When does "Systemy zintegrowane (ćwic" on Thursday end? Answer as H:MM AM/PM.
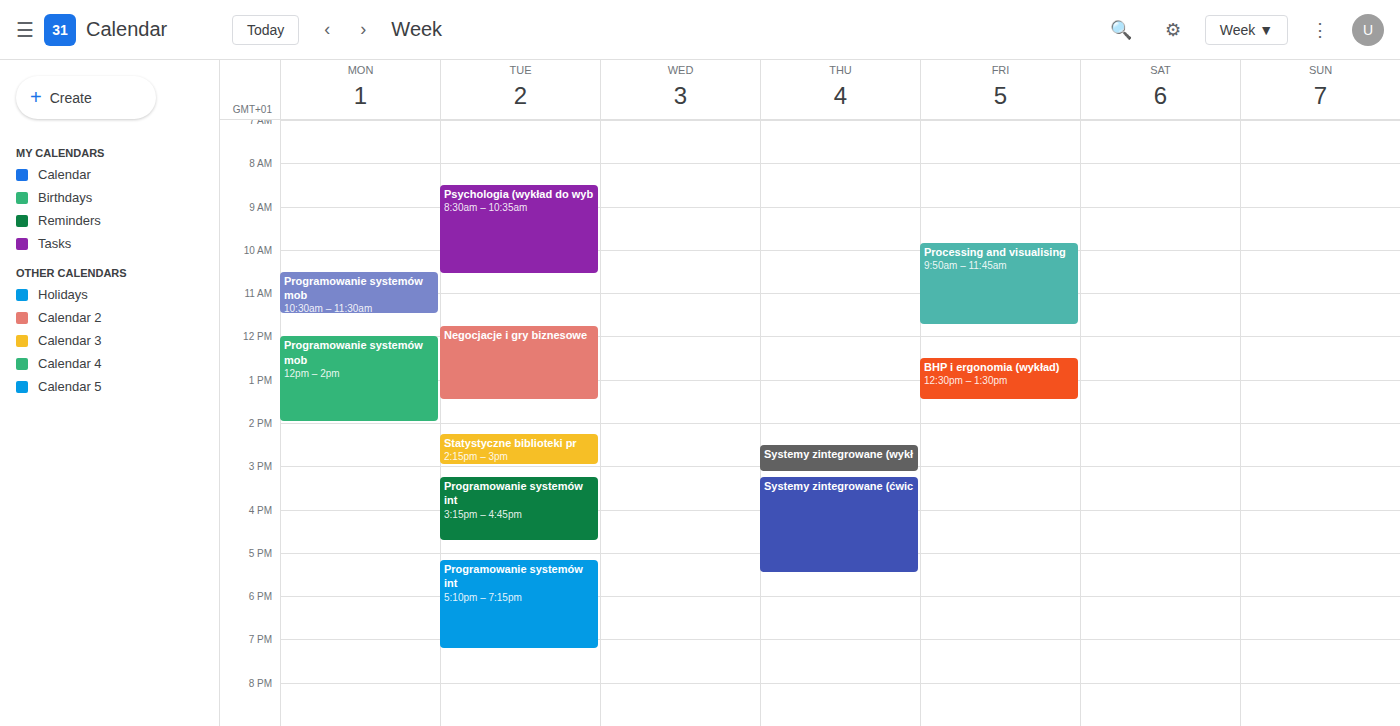
5:30 PM